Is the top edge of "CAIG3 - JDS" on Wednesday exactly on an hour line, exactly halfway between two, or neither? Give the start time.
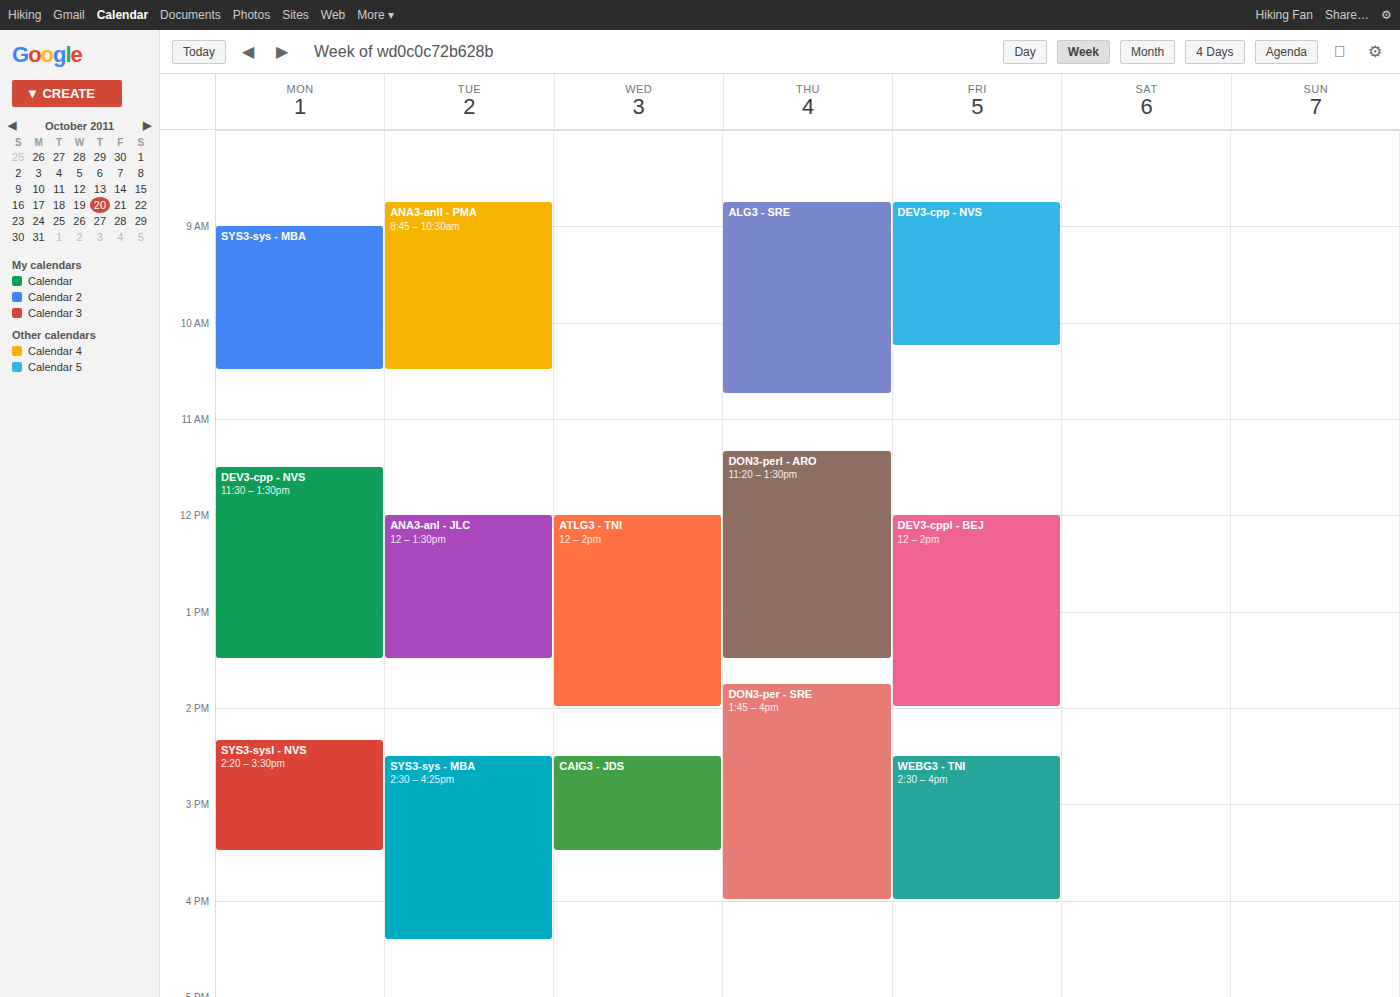
2:30 PM -- halfway between the 2 PM and 3 PM lines.